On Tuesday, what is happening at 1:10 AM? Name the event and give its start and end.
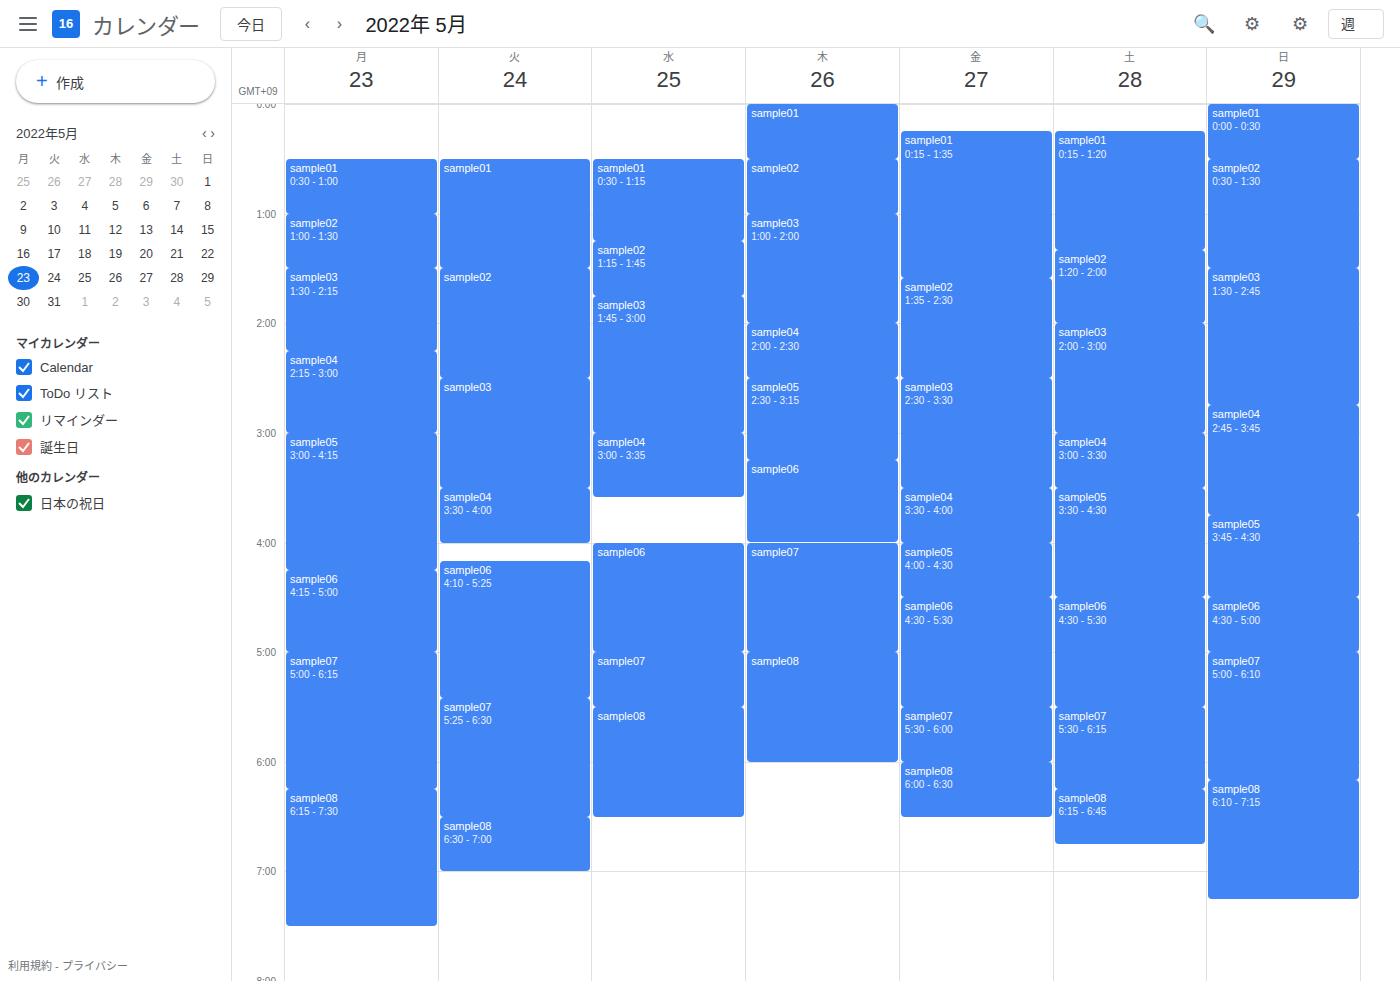
"sample01", 12:30 AM to 1:30 AM